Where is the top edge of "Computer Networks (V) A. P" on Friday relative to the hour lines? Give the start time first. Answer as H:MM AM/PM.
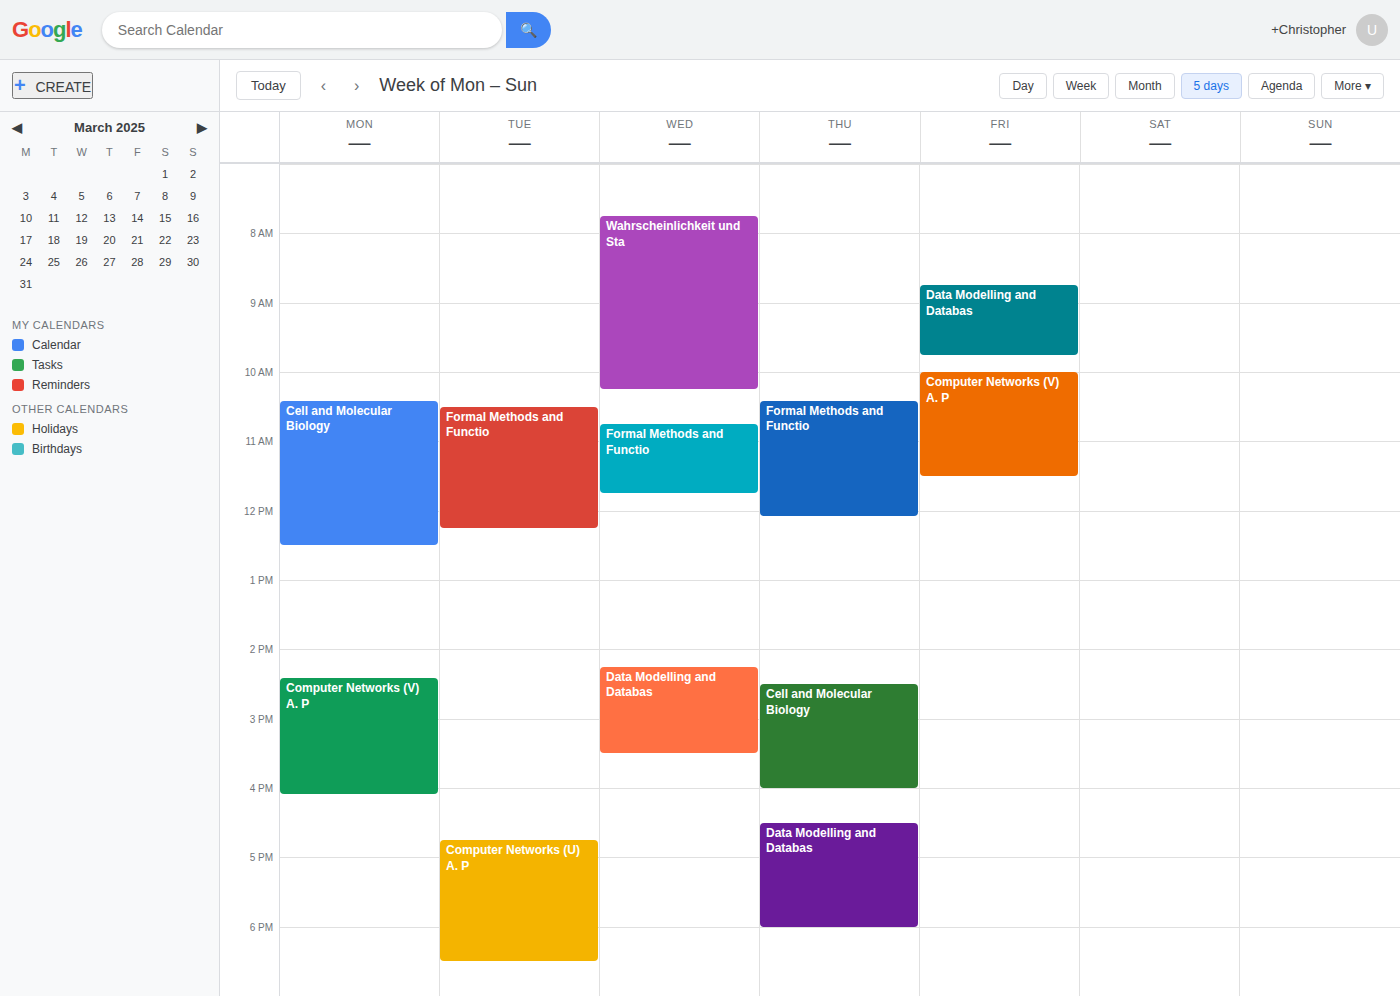
10:00 AM -- exactly on the 10 AM line.